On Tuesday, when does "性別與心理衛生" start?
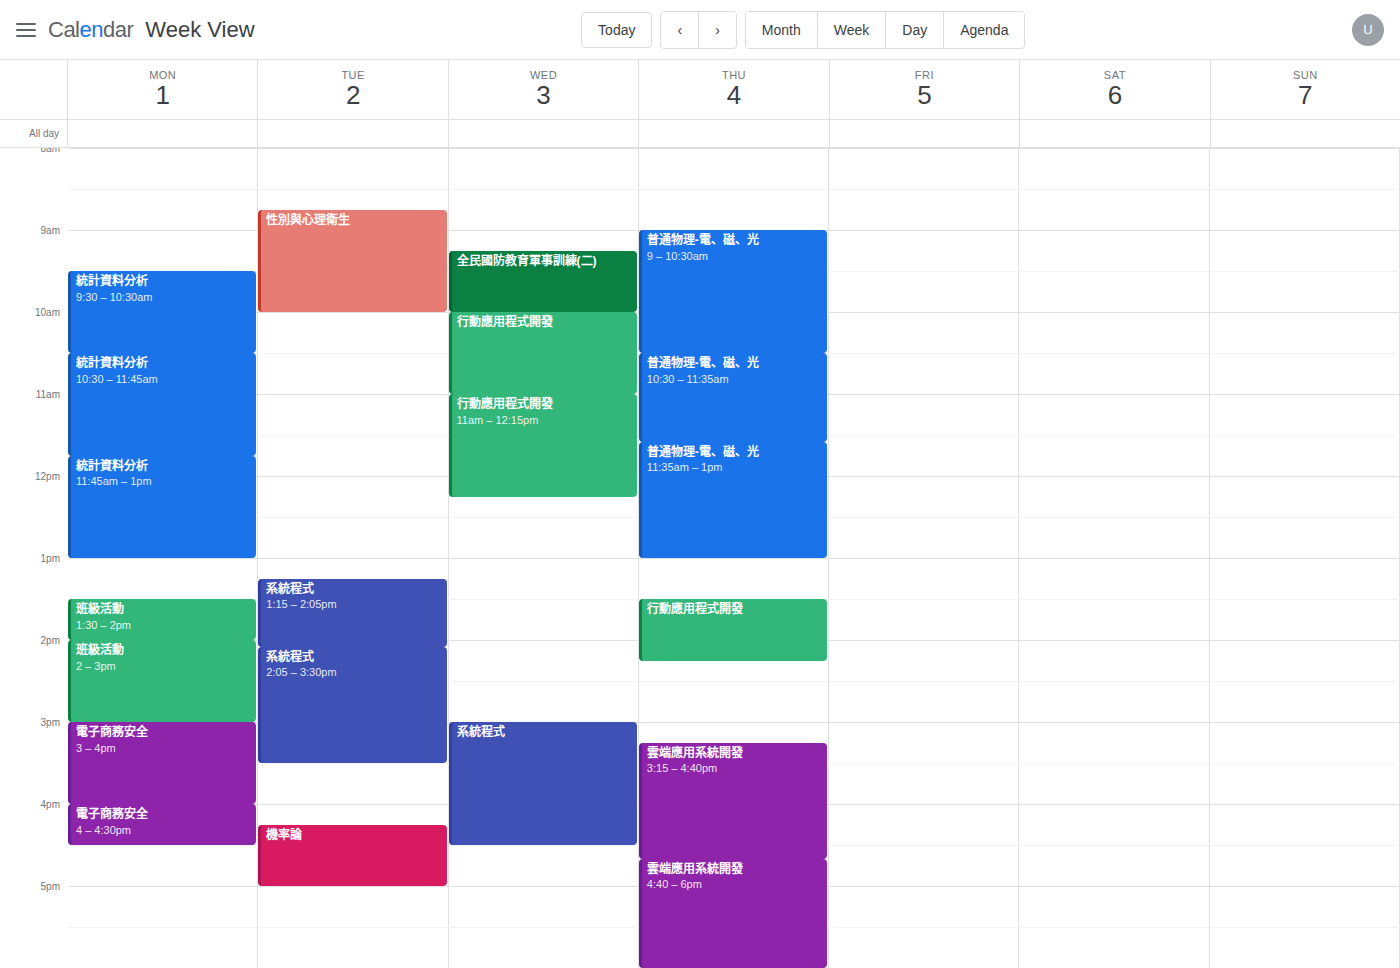
8:45 AM